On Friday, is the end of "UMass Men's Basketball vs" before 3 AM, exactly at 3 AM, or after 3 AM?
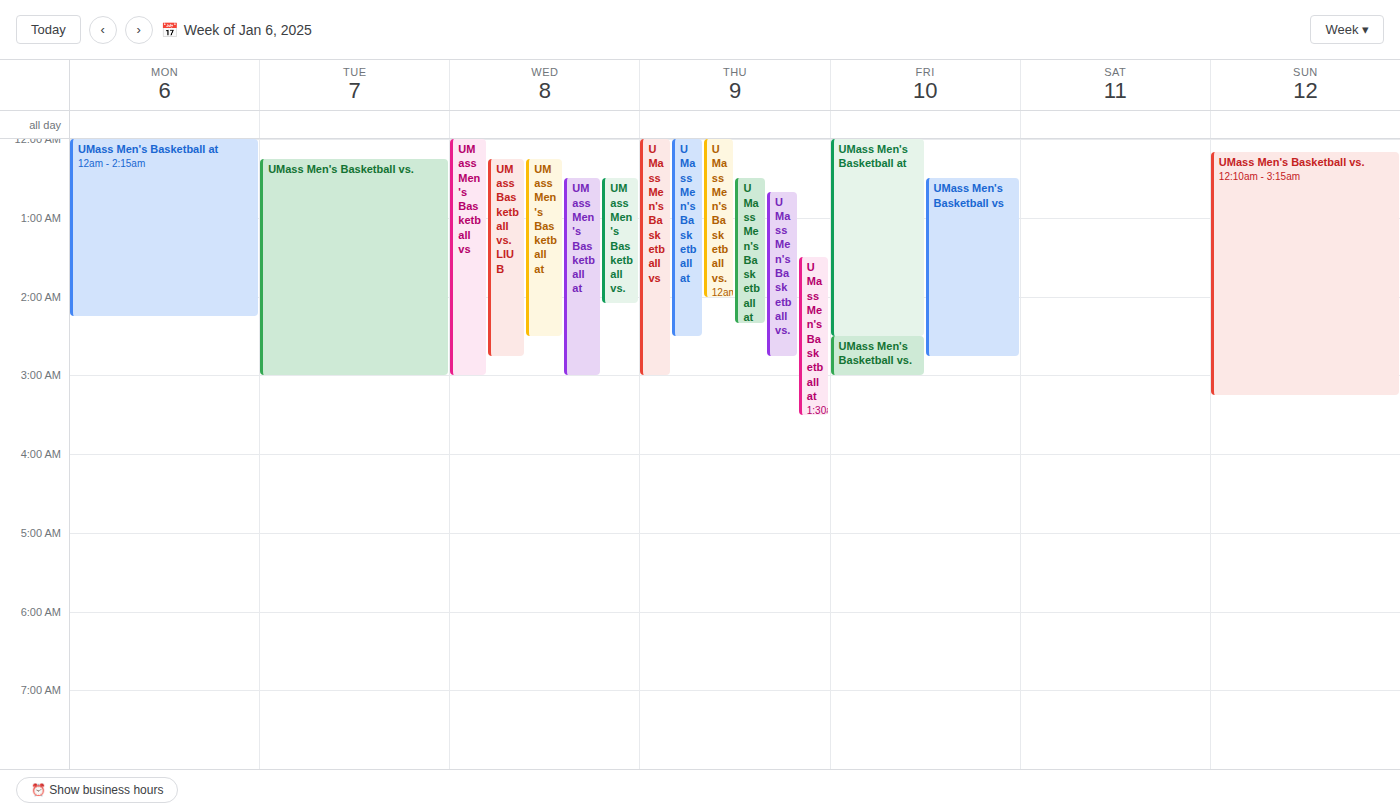
2:45 AM -- before 3 AM, 15 minutes above the 3 AM line.